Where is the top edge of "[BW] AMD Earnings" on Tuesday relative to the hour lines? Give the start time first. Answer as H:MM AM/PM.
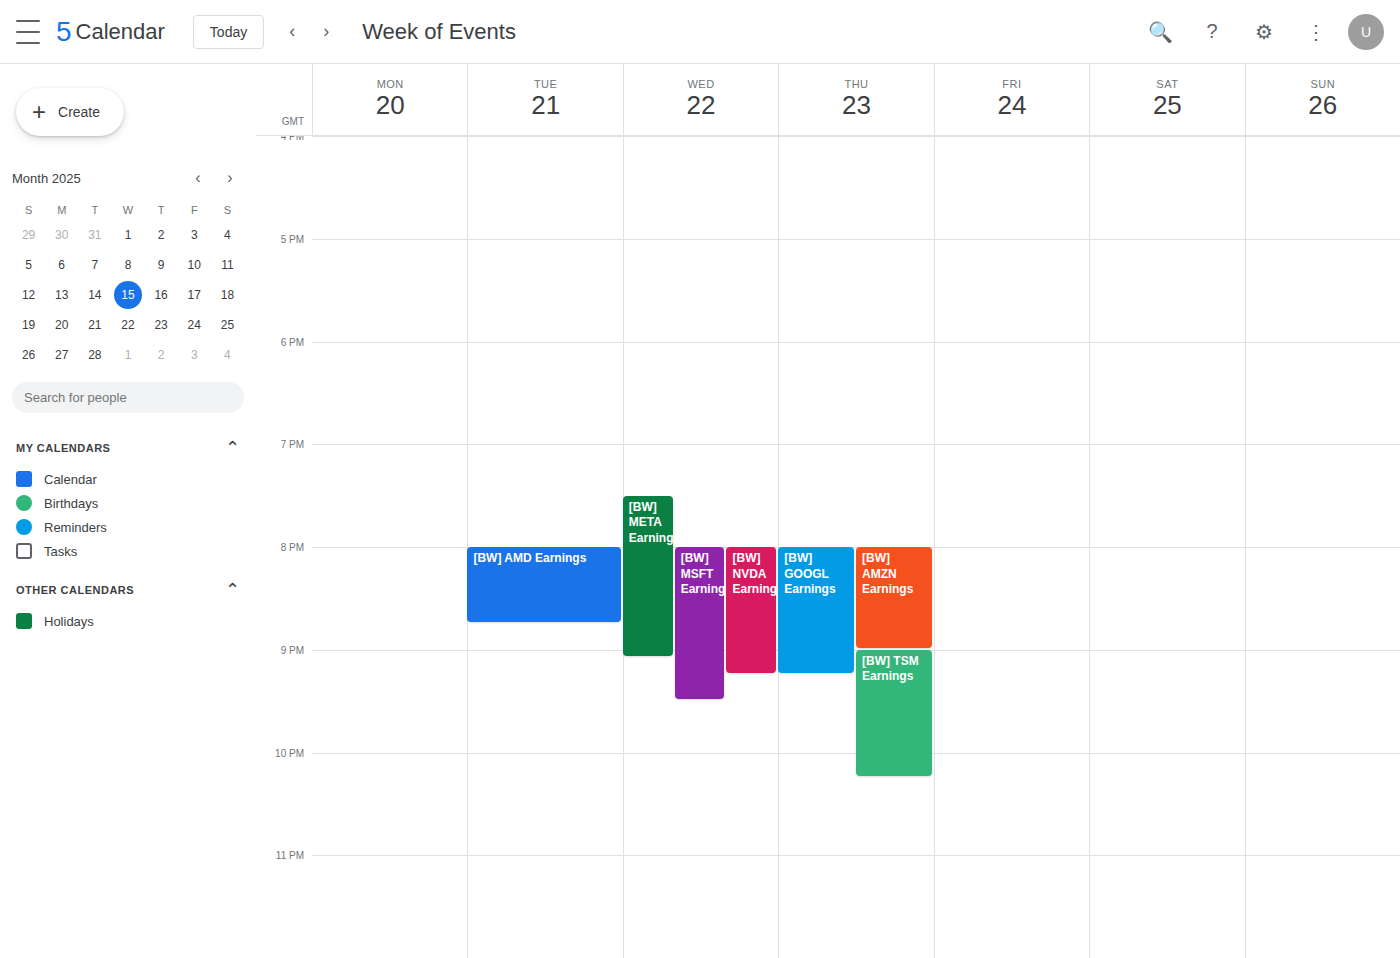
8:00 PM -- exactly on the 8 PM line.